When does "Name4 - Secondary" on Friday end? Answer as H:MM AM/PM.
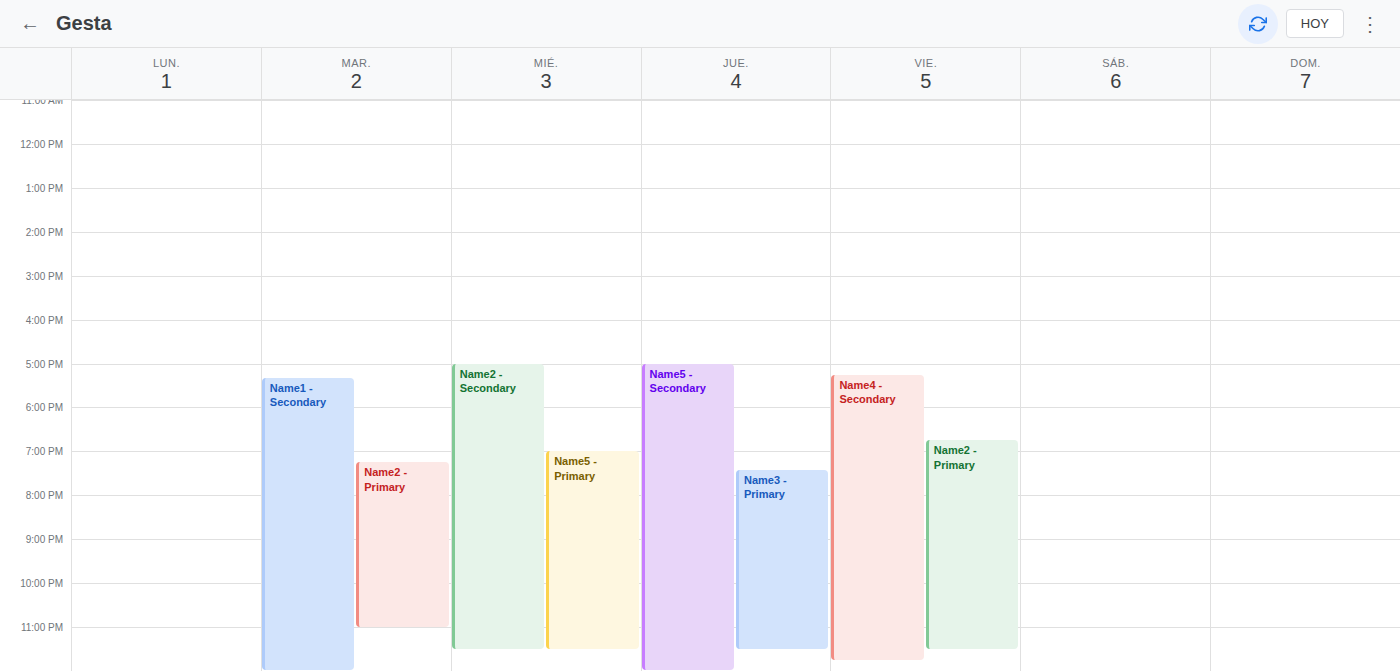
11:45 PM